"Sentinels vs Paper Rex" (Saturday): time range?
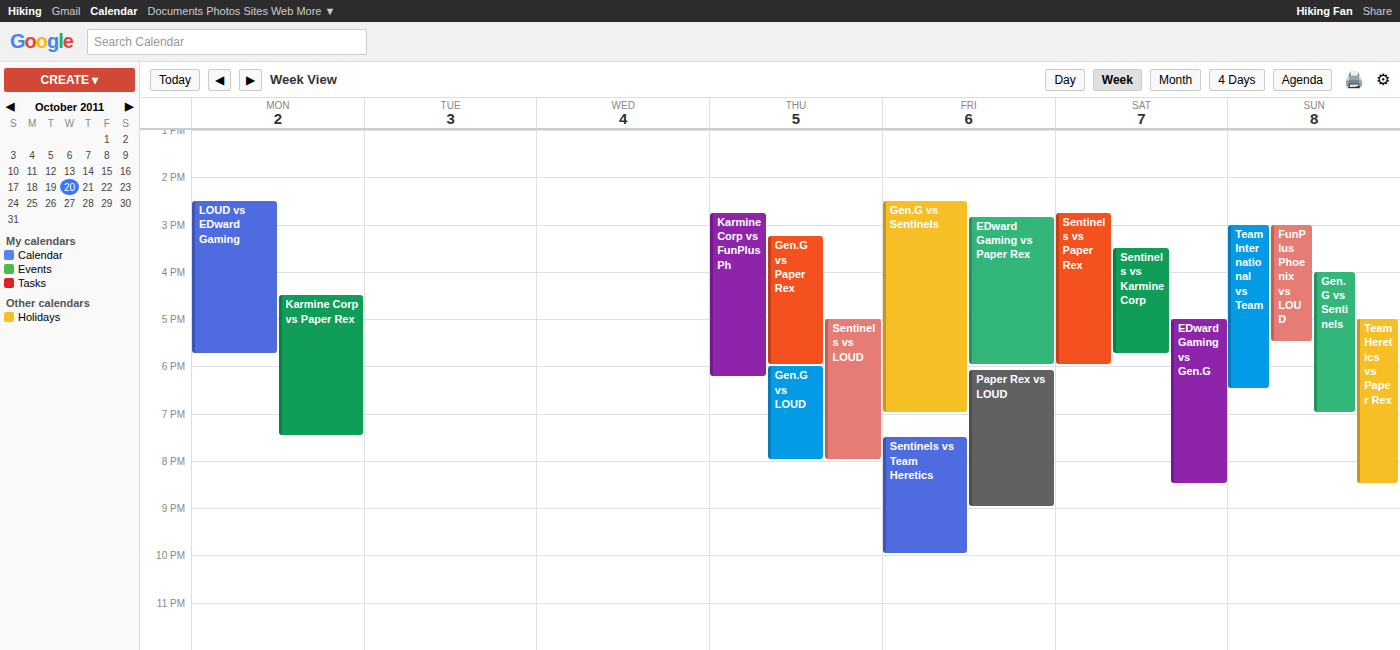
2:45 PM to 6:00 PM